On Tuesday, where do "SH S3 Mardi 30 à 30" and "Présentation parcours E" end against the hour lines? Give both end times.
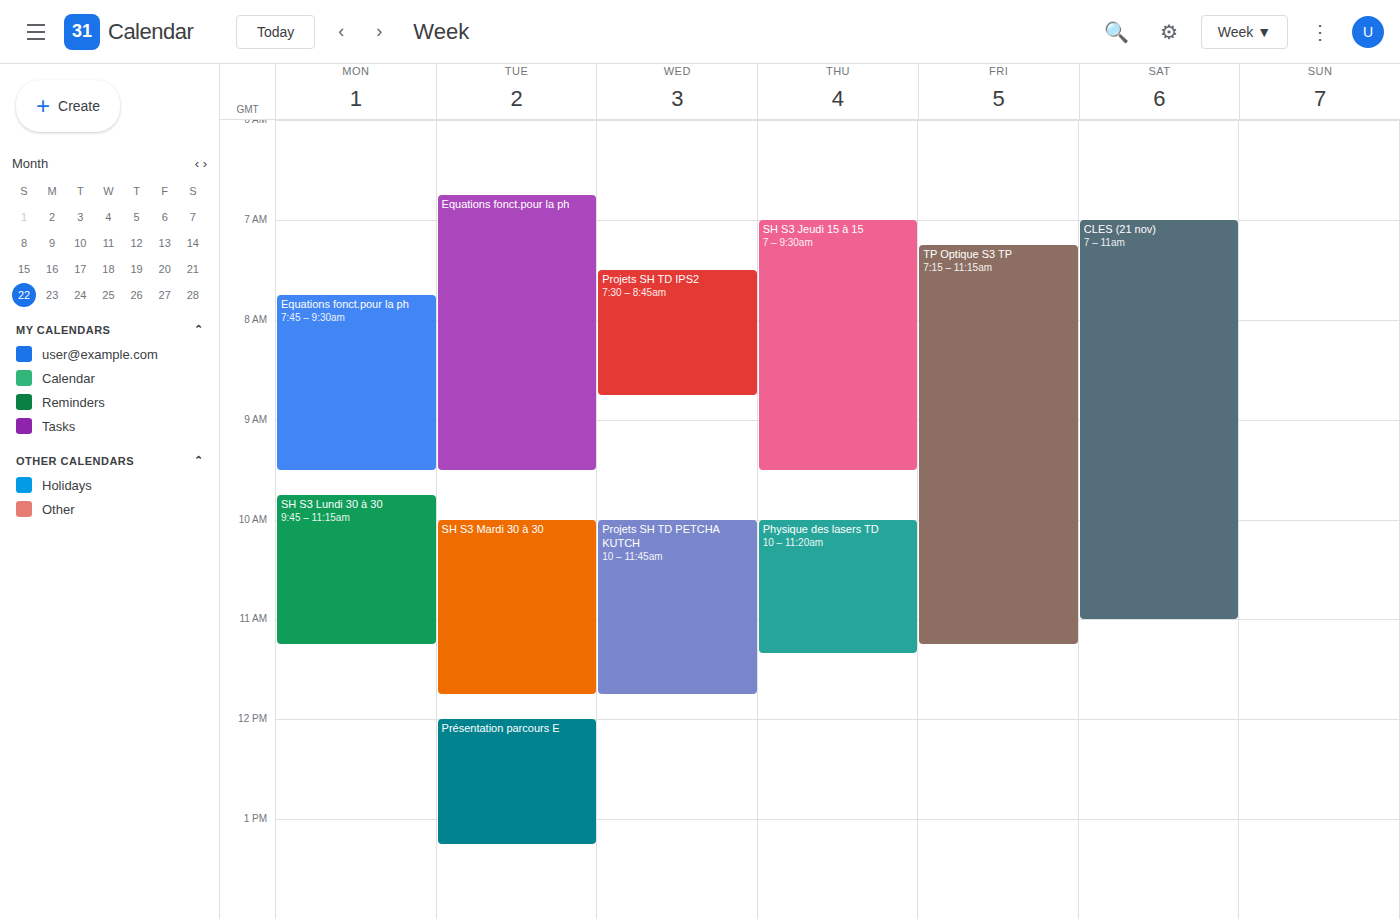
"SH S3 Mardi 30 à 30": 11:45 AM, neither: three quarters of the way from the 11 AM line to the 12 PM line. "Présentation parcours E": 1:15 PM, neither: a quarter of the way from the 1 PM line to the 2 PM line.